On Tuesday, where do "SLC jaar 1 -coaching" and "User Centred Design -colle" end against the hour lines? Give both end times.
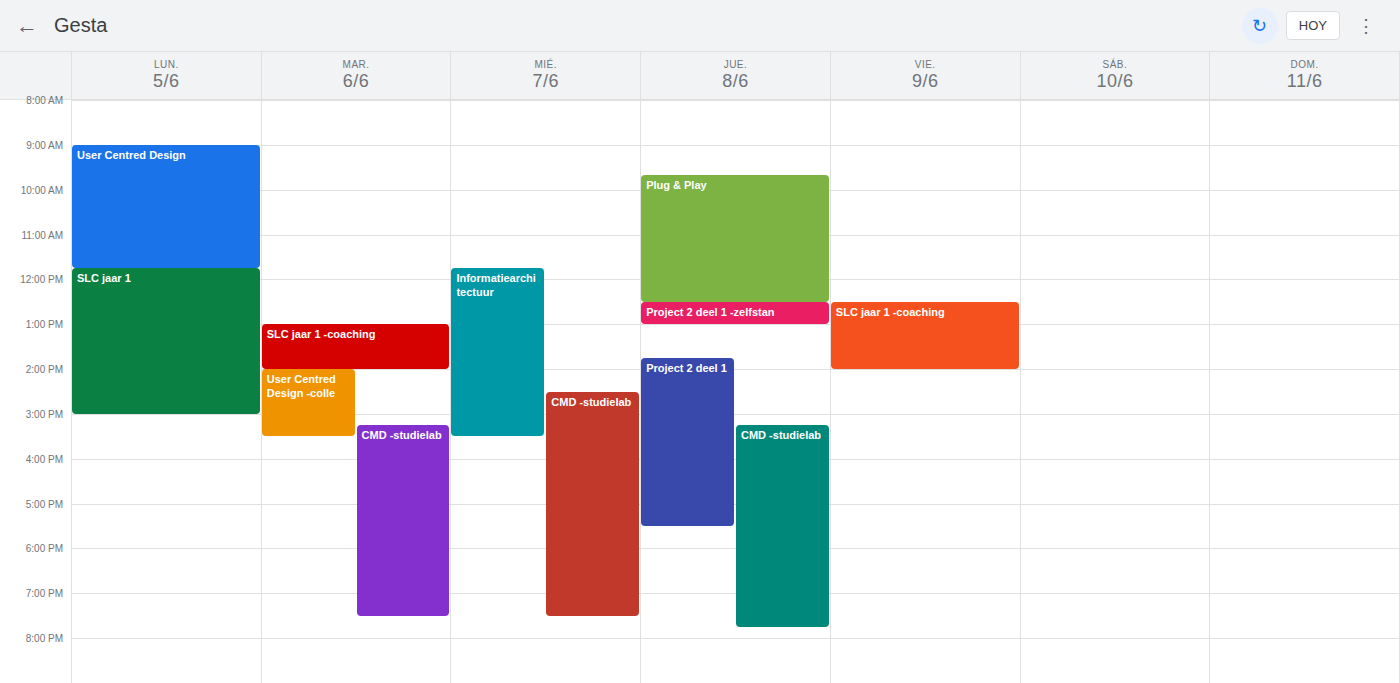
"SLC jaar 1 -coaching": 2:00 PM, exactly on the 2 PM line. "User Centred Design -colle": 3:30 PM, halfway between the 3 PM and 4 PM lines.